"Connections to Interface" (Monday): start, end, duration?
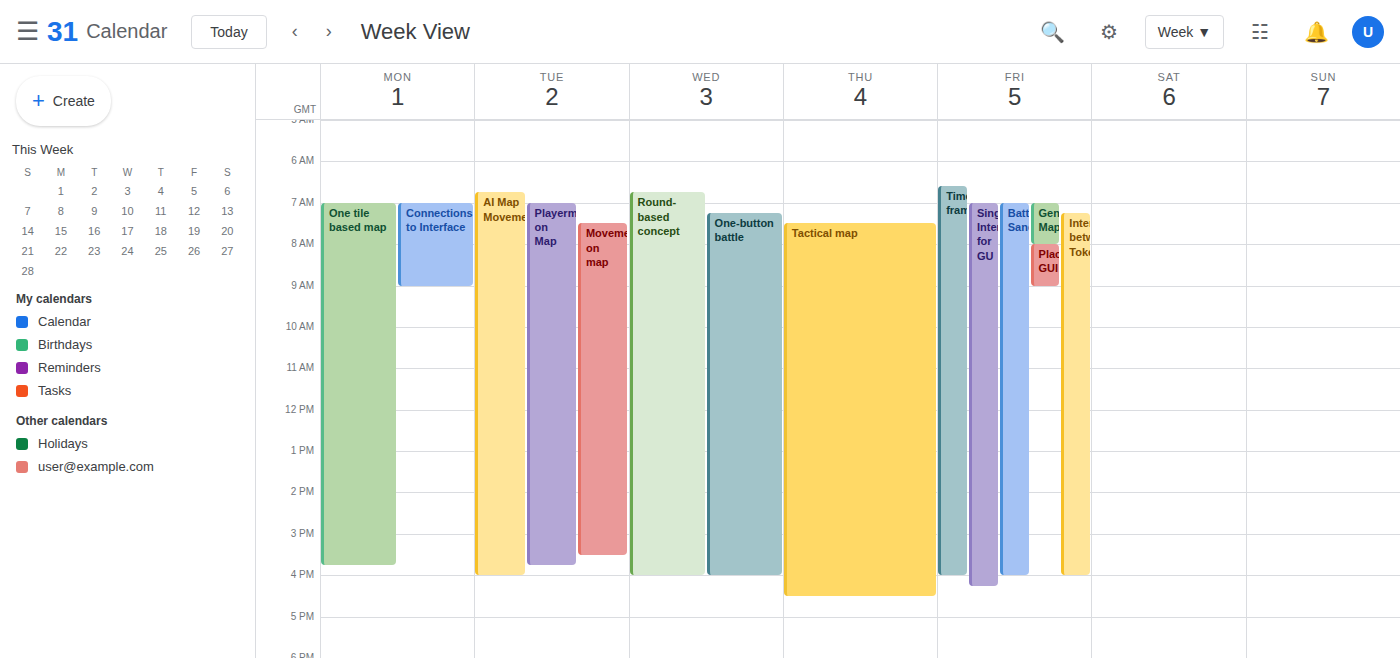
7:00 AM to 9:00 AM, 2 hours